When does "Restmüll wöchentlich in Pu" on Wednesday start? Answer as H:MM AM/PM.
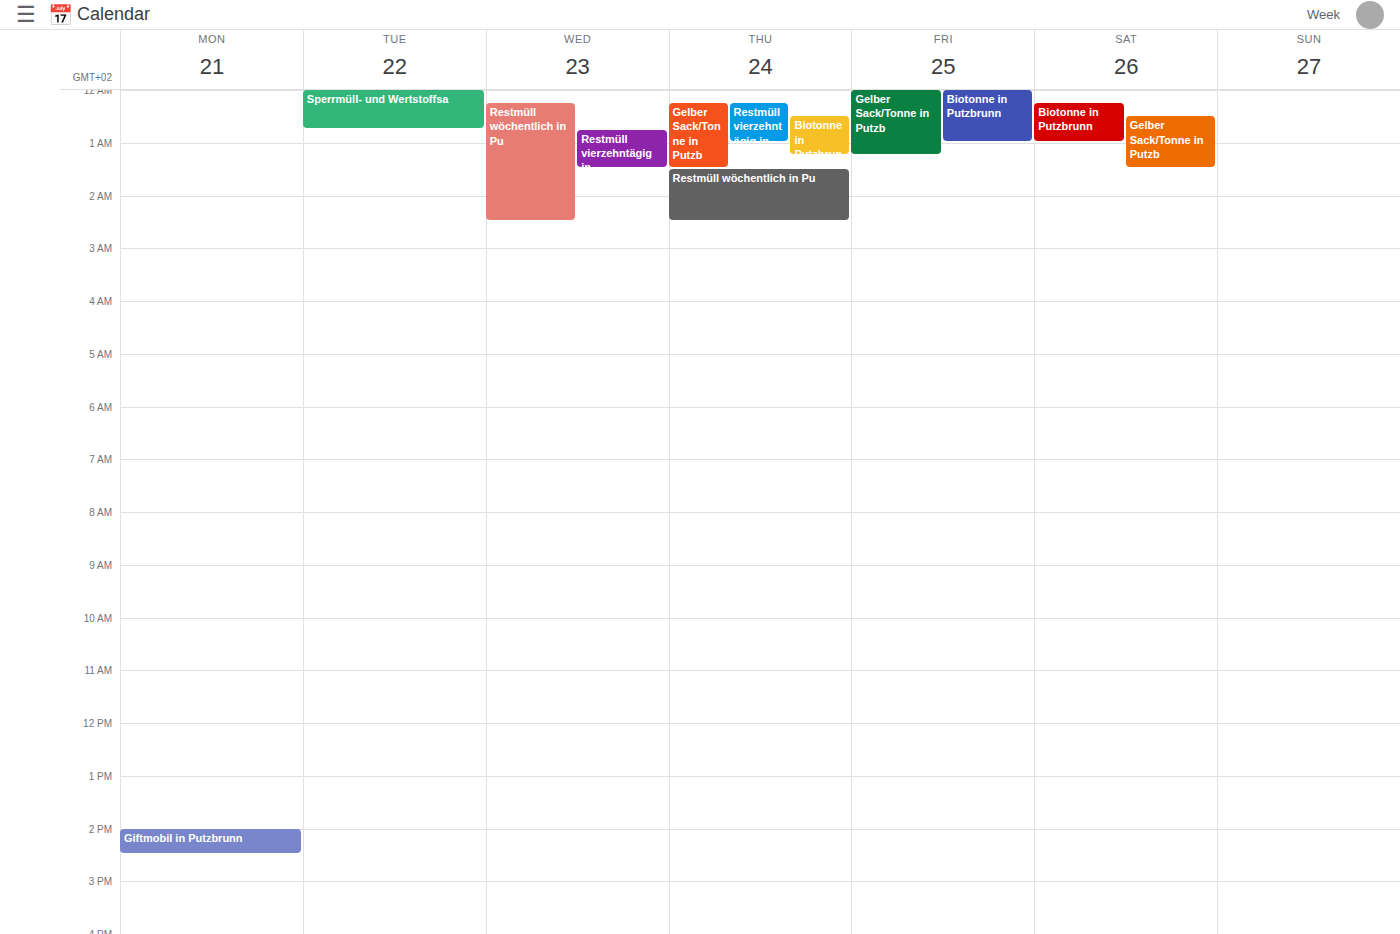
12:15 AM